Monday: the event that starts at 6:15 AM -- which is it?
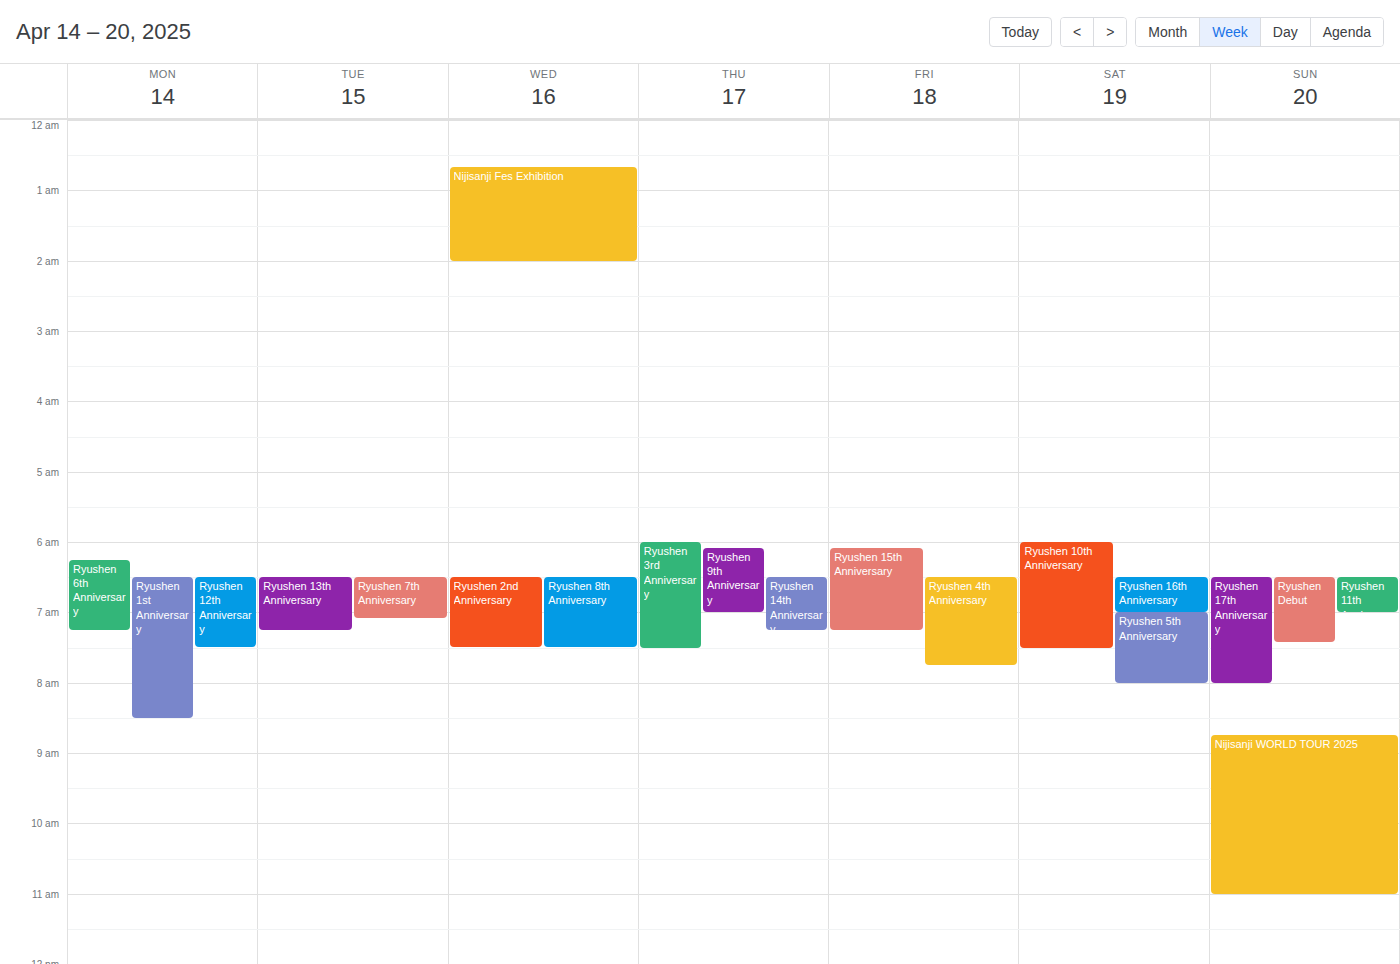
"Ryushen 6th Anniversary"